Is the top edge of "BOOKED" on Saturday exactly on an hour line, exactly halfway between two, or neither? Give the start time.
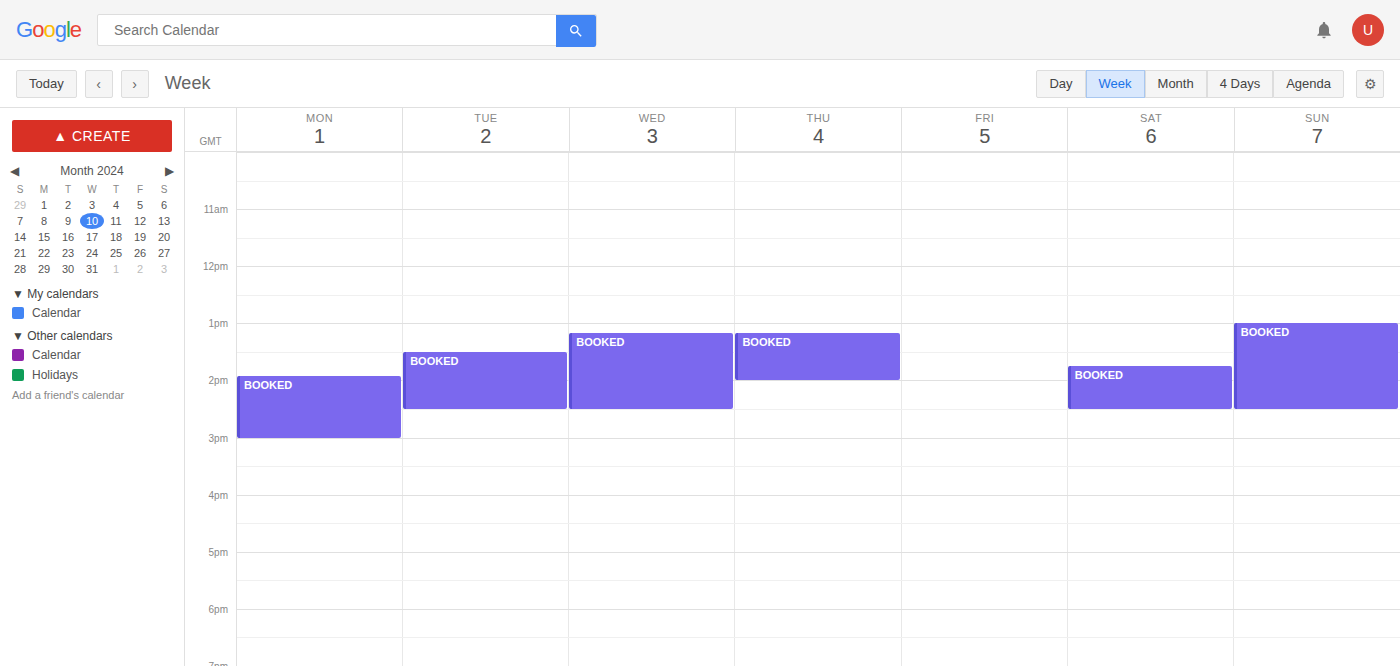
1:45 PM -- neither: three quarters of the way from the 1 PM line to the 2 PM line.